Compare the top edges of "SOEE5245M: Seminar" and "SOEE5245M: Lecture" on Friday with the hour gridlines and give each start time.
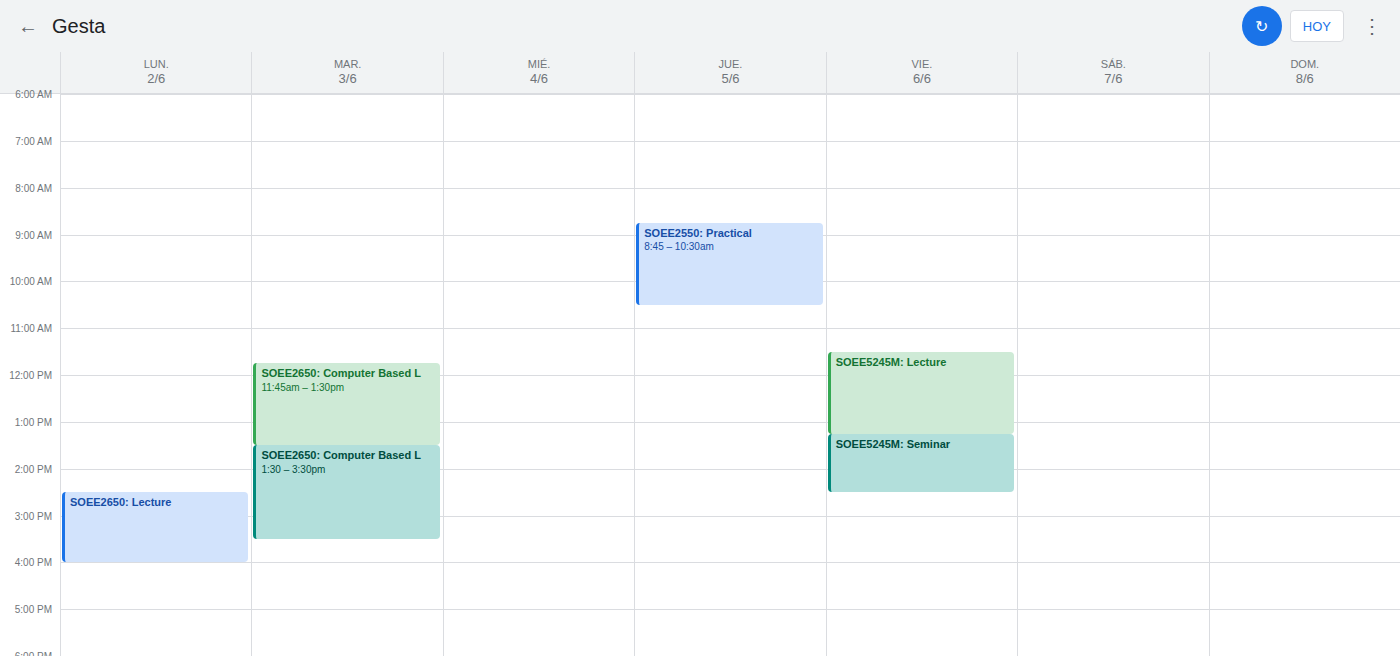
"SOEE5245M: Seminar": 1:15 PM, neither: a quarter of the way from the 1 PM line to the 2 PM line. "SOEE5245M: Lecture": 11:30 AM, halfway between the 11 AM and 12 PM lines.